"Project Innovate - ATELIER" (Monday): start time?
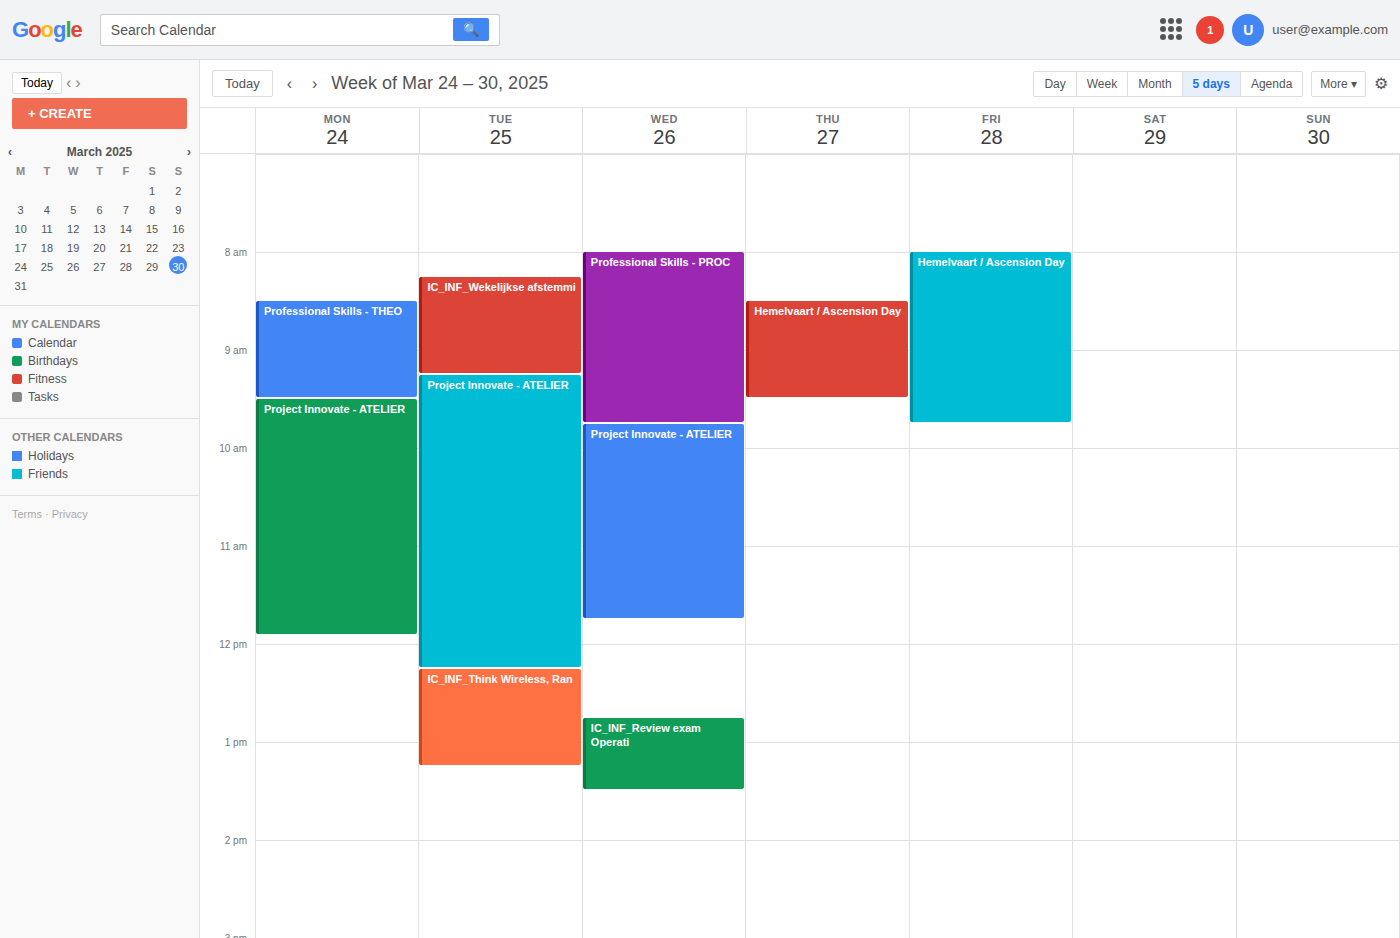
9:30 AM